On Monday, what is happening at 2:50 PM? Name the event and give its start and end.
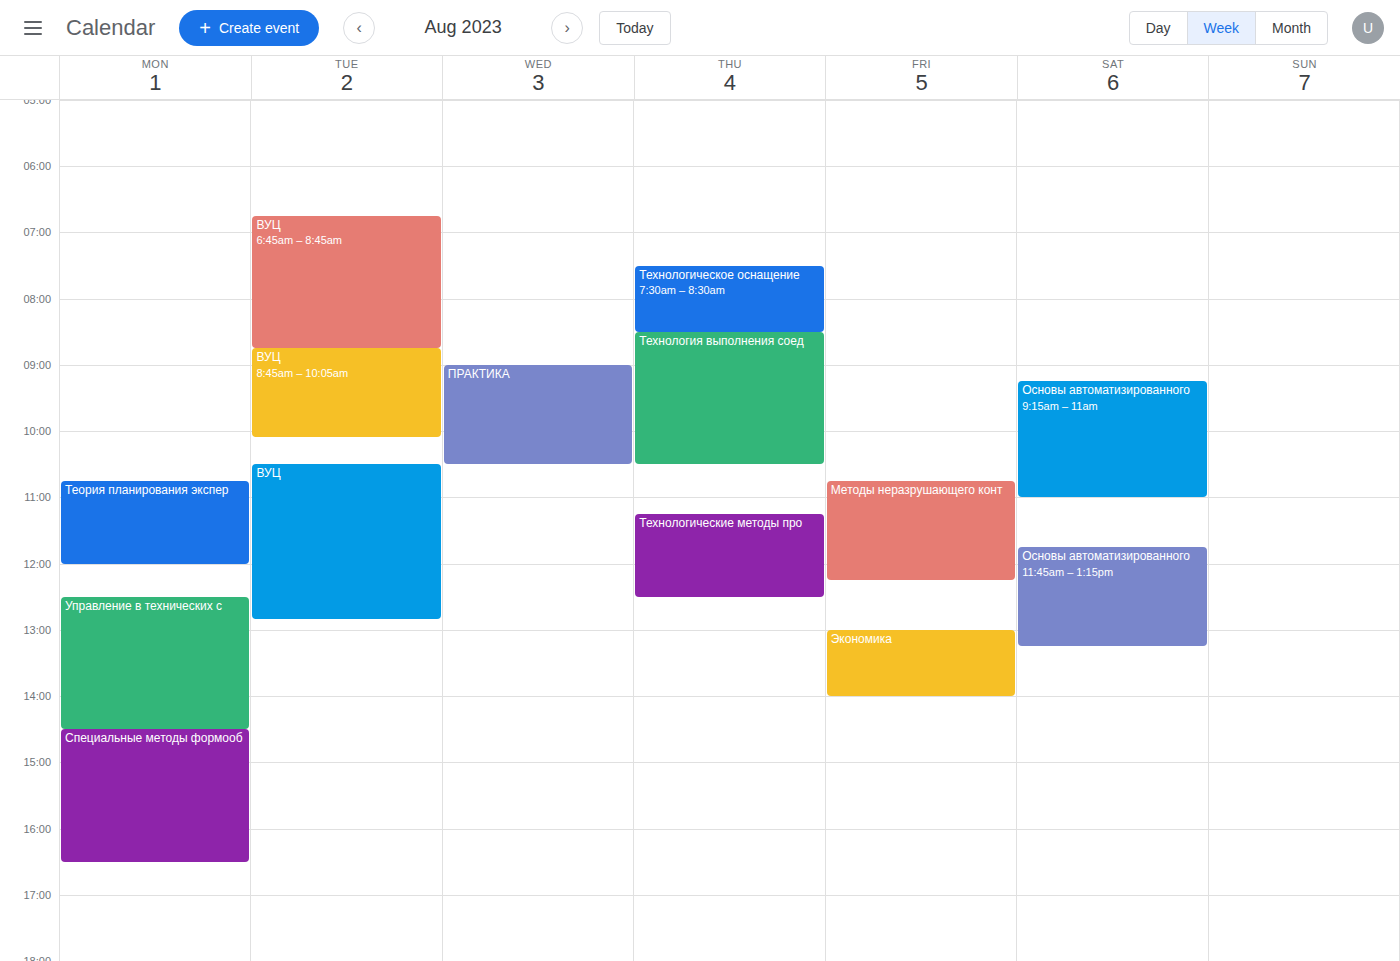
"Специальные методы формооб", 2:30 PM to 4:30 PM